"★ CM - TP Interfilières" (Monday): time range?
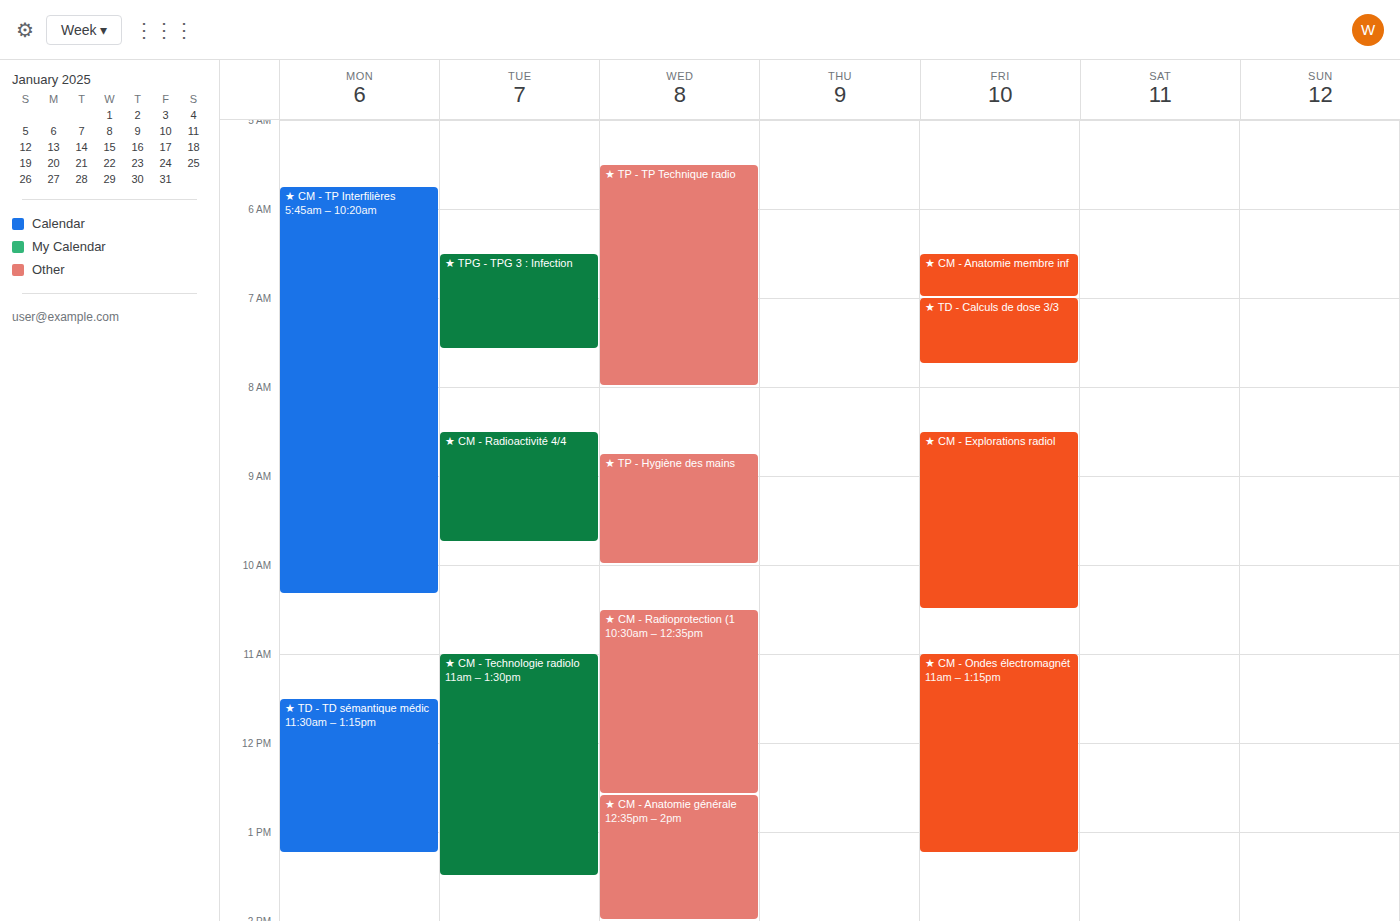
5:45 AM to 10:20 AM